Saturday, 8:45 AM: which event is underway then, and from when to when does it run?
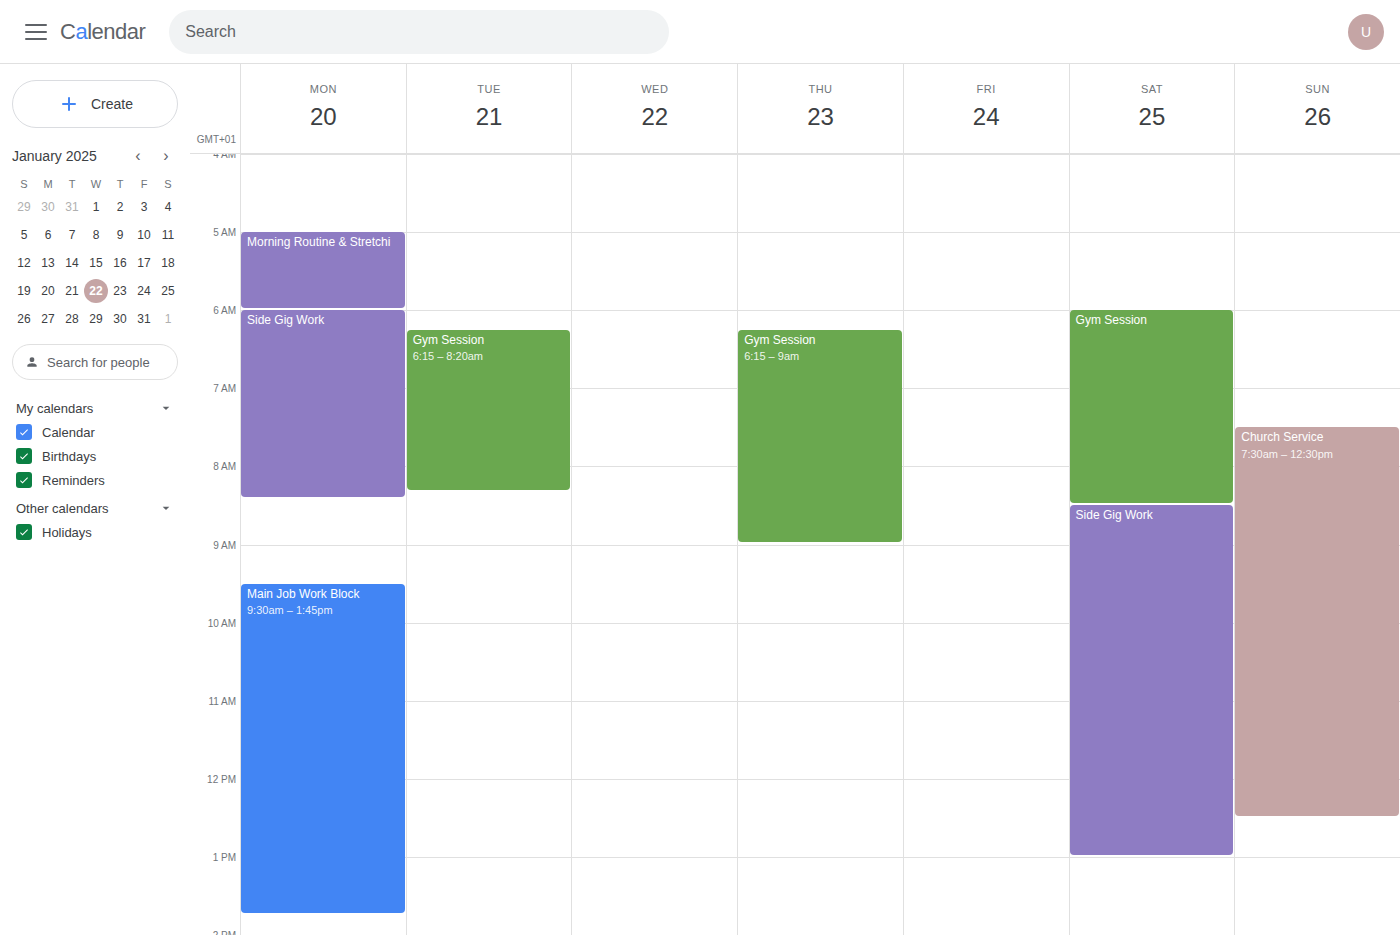
"Side Gig Work", 8:30 AM to 1:00 PM